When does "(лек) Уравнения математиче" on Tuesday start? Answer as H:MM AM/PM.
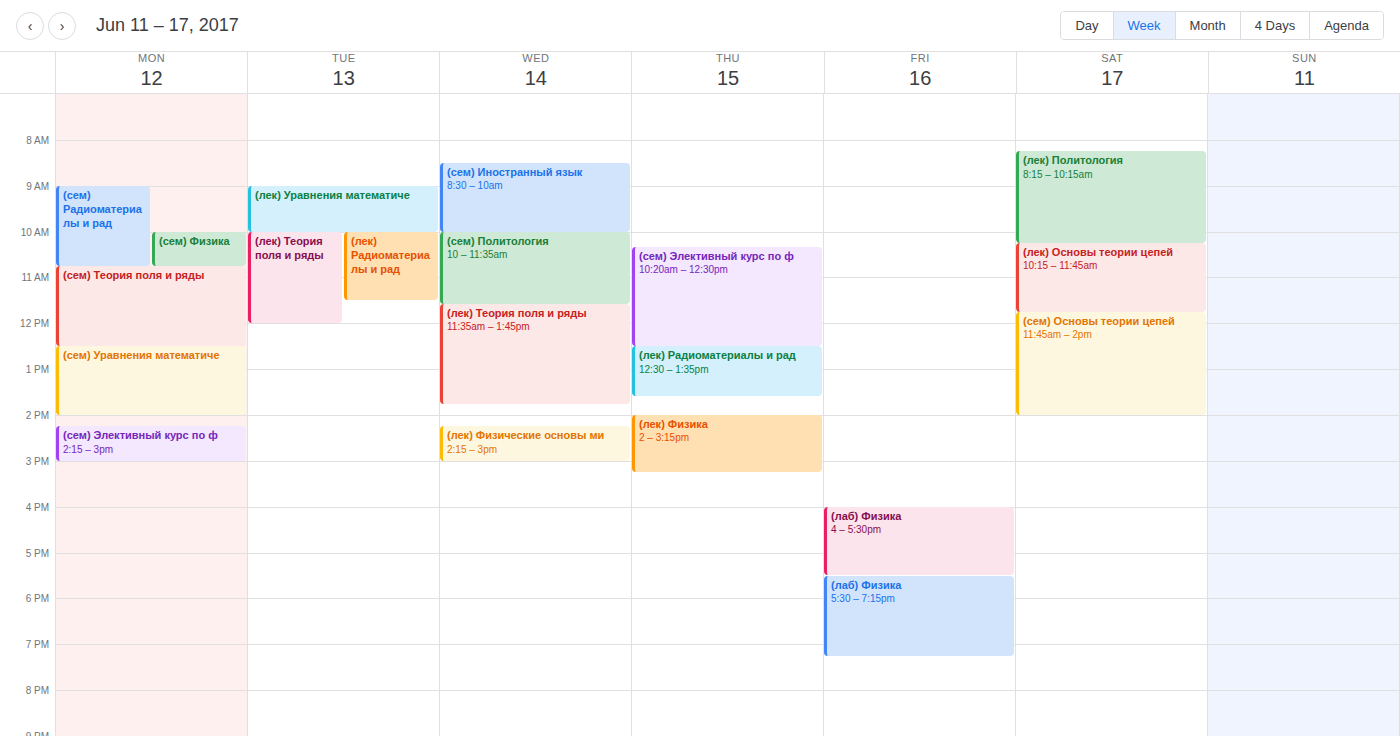
9:00 AM